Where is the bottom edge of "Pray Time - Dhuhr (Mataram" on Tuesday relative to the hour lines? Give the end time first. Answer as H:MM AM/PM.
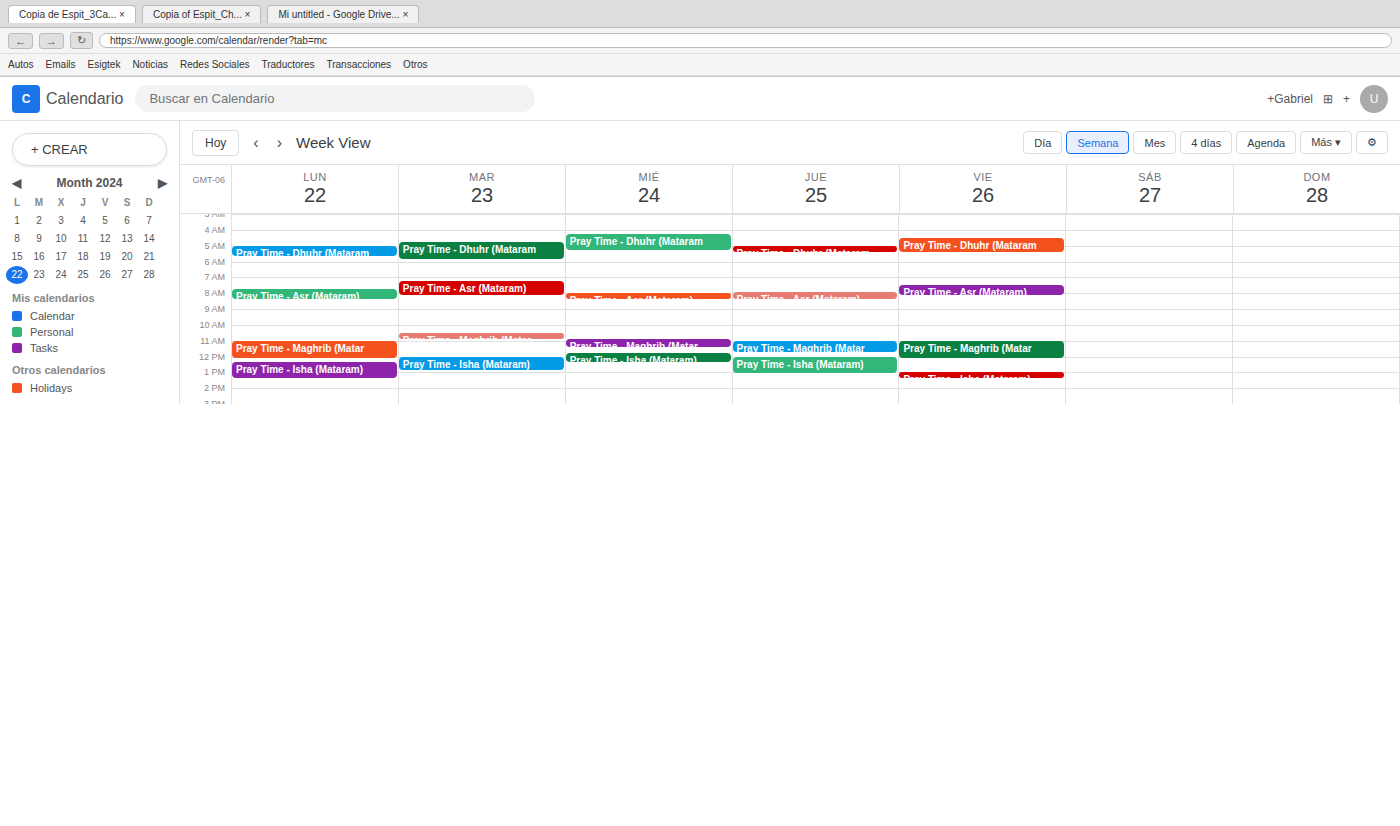
6:00 AM -- exactly on the 6 AM line.